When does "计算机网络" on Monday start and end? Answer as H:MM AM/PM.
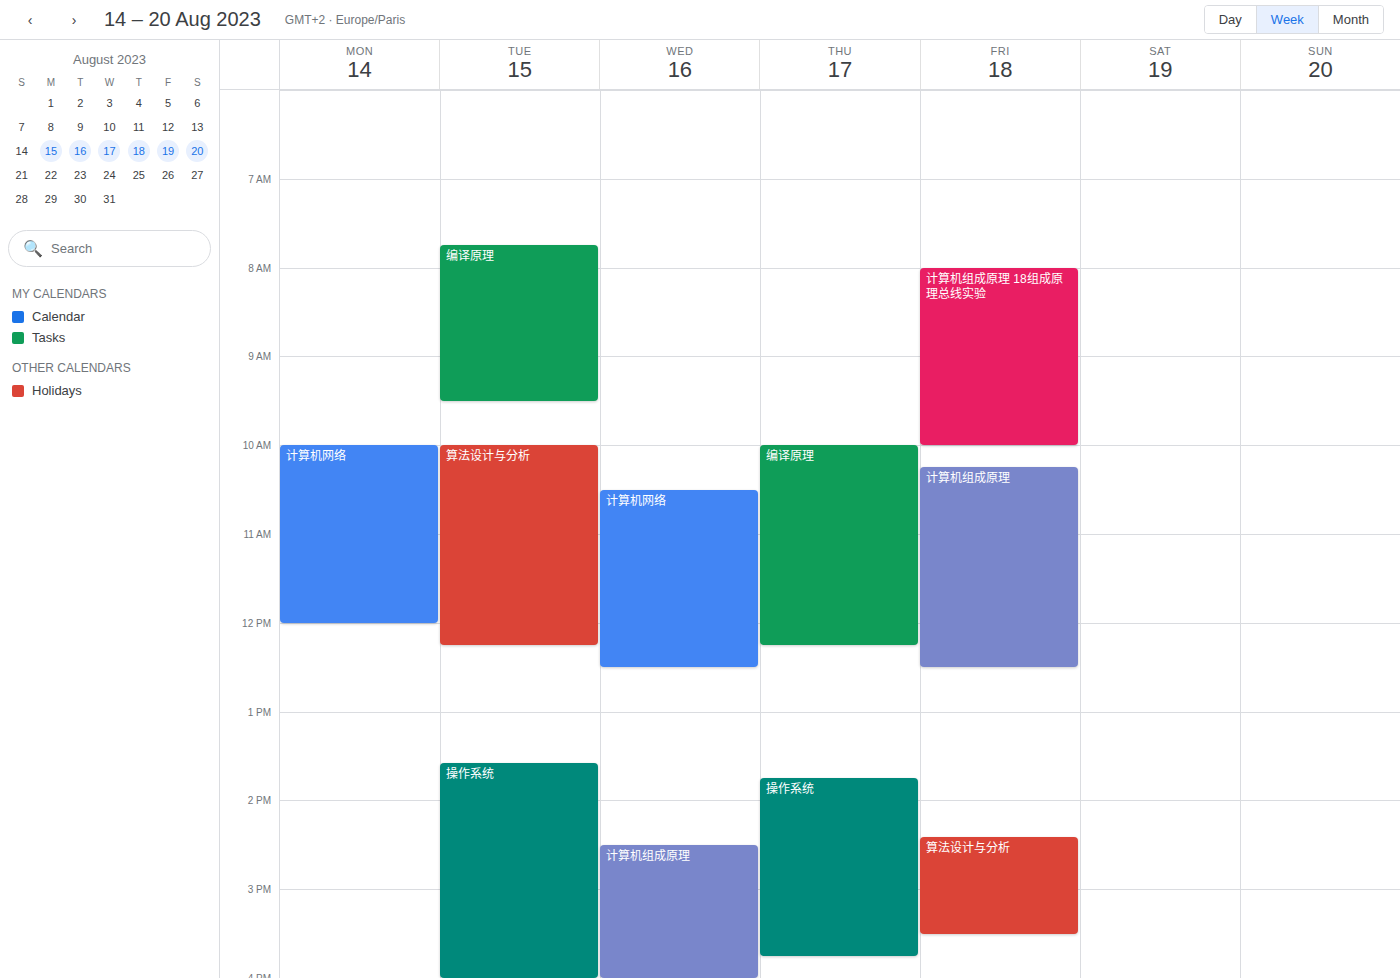
10:00 AM to 12:00 PM